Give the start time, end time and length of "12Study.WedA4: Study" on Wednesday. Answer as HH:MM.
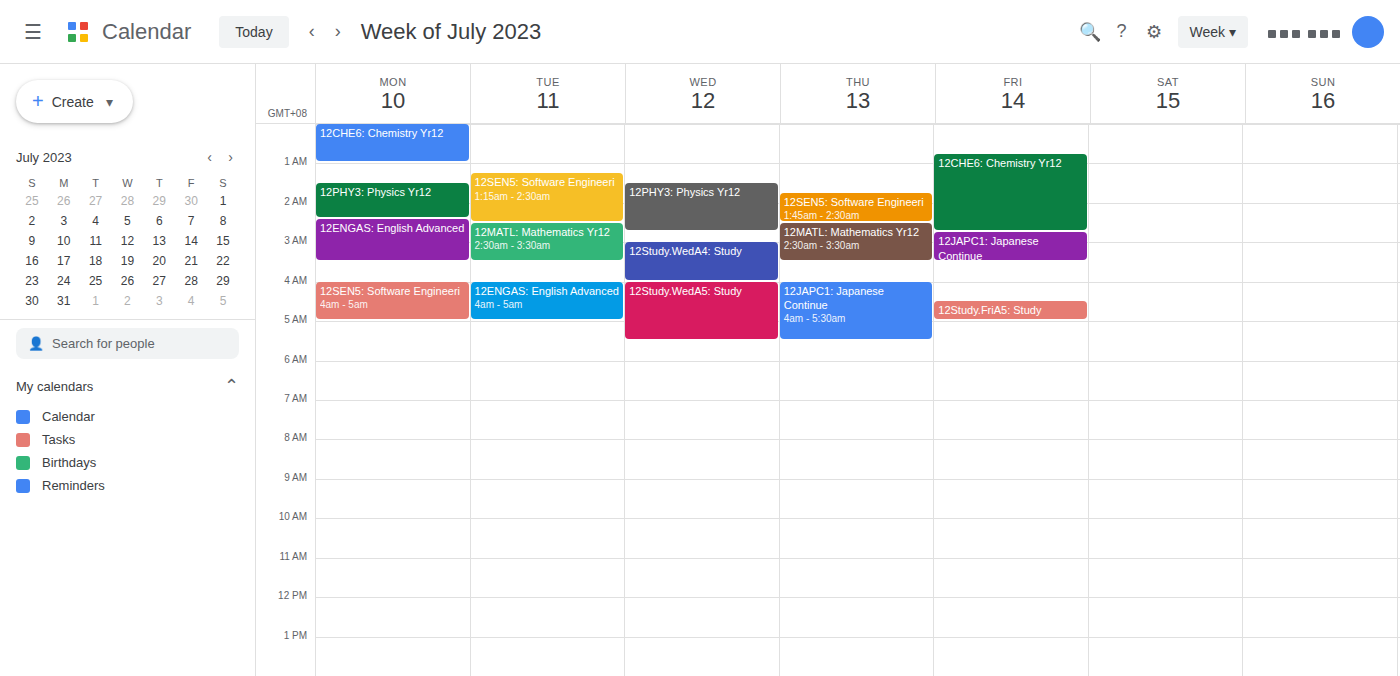
03:00 to 04:00, 1 hour